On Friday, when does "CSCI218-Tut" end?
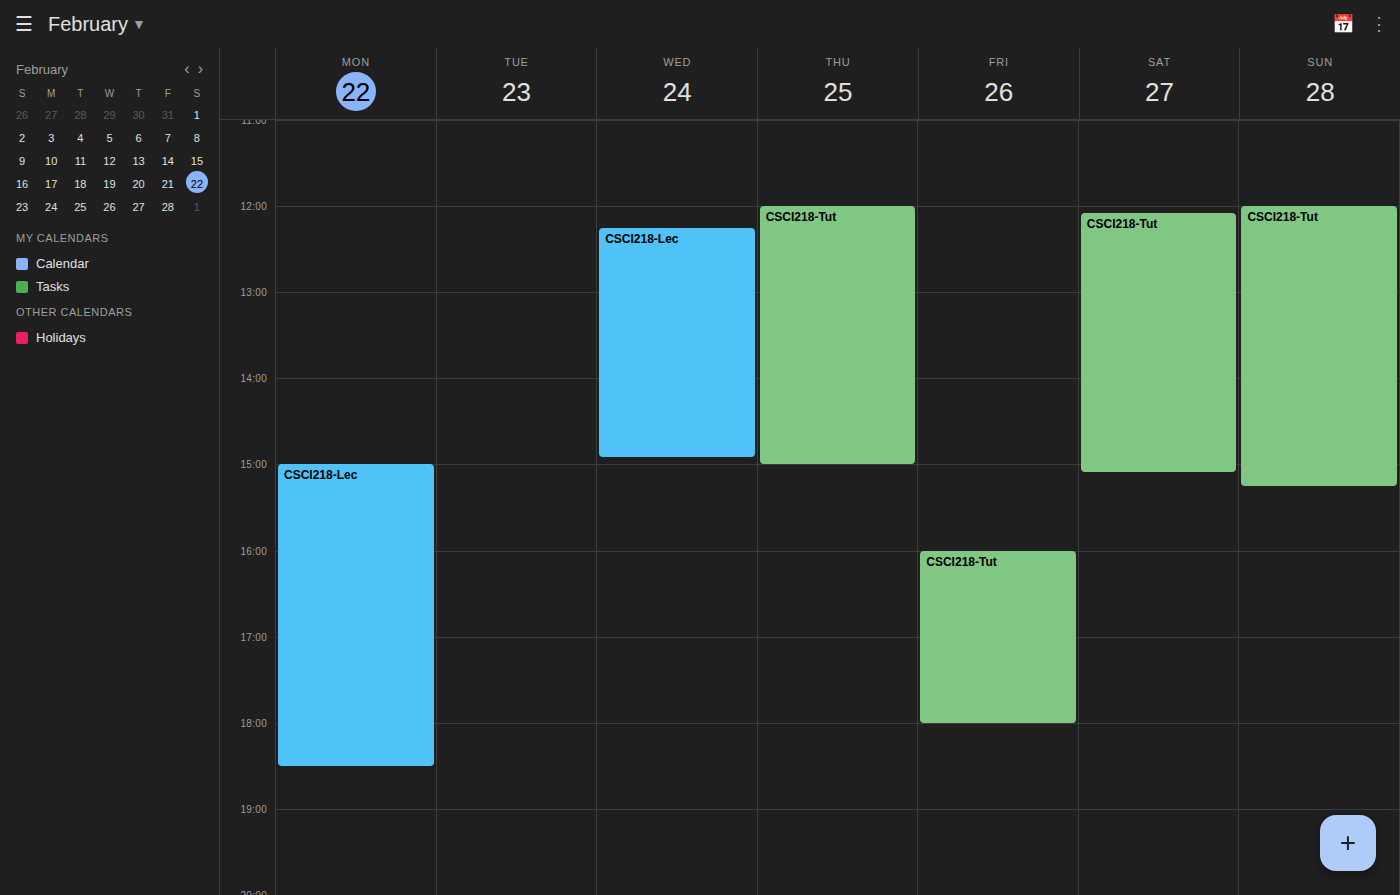
6:00 PM